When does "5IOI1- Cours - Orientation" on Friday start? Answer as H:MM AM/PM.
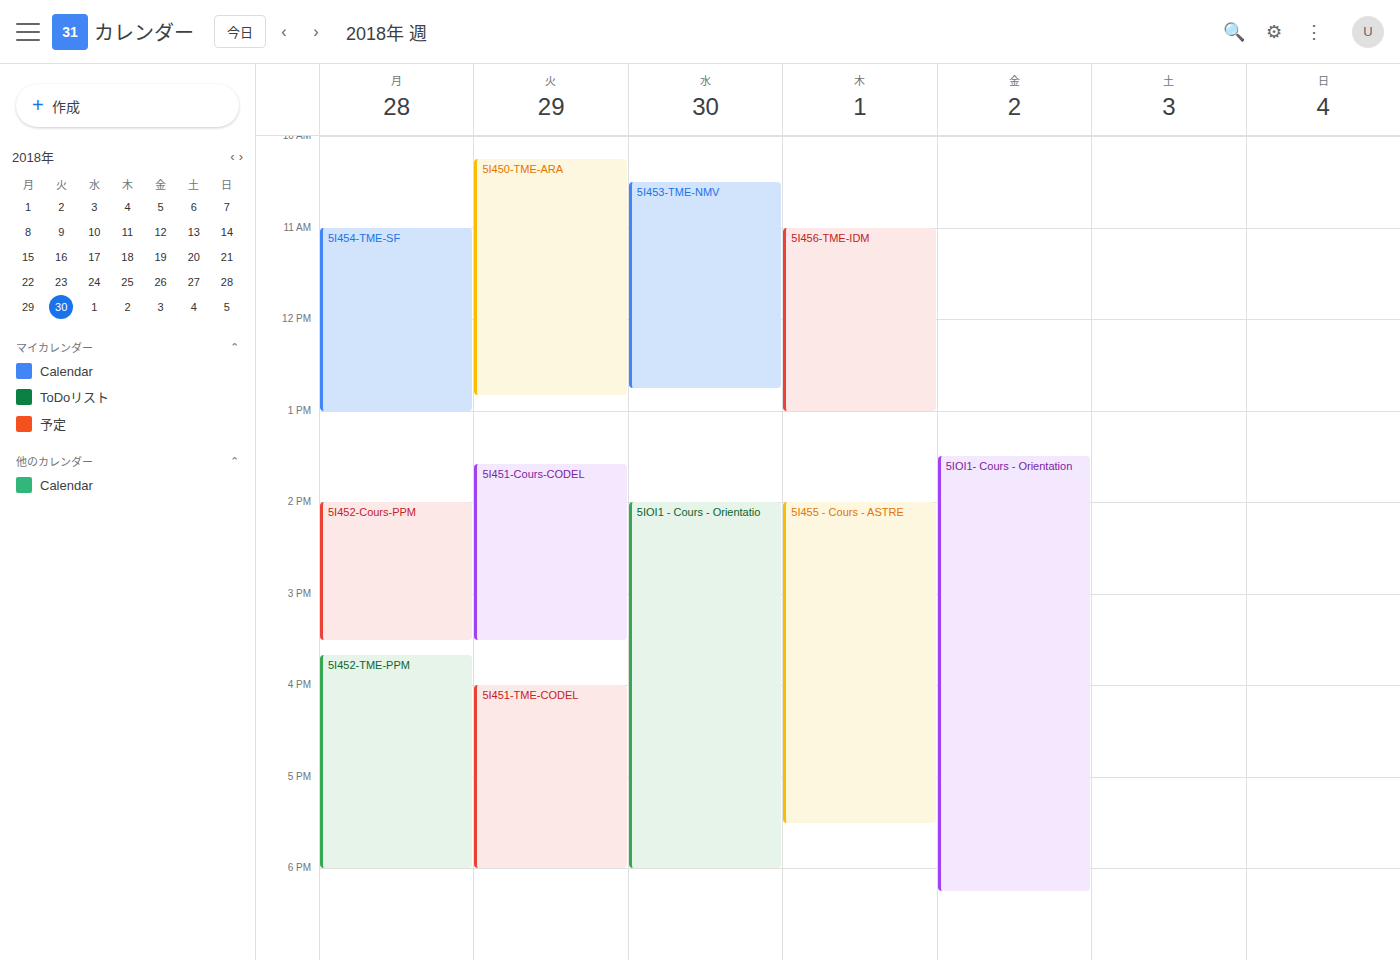
1:30 PM